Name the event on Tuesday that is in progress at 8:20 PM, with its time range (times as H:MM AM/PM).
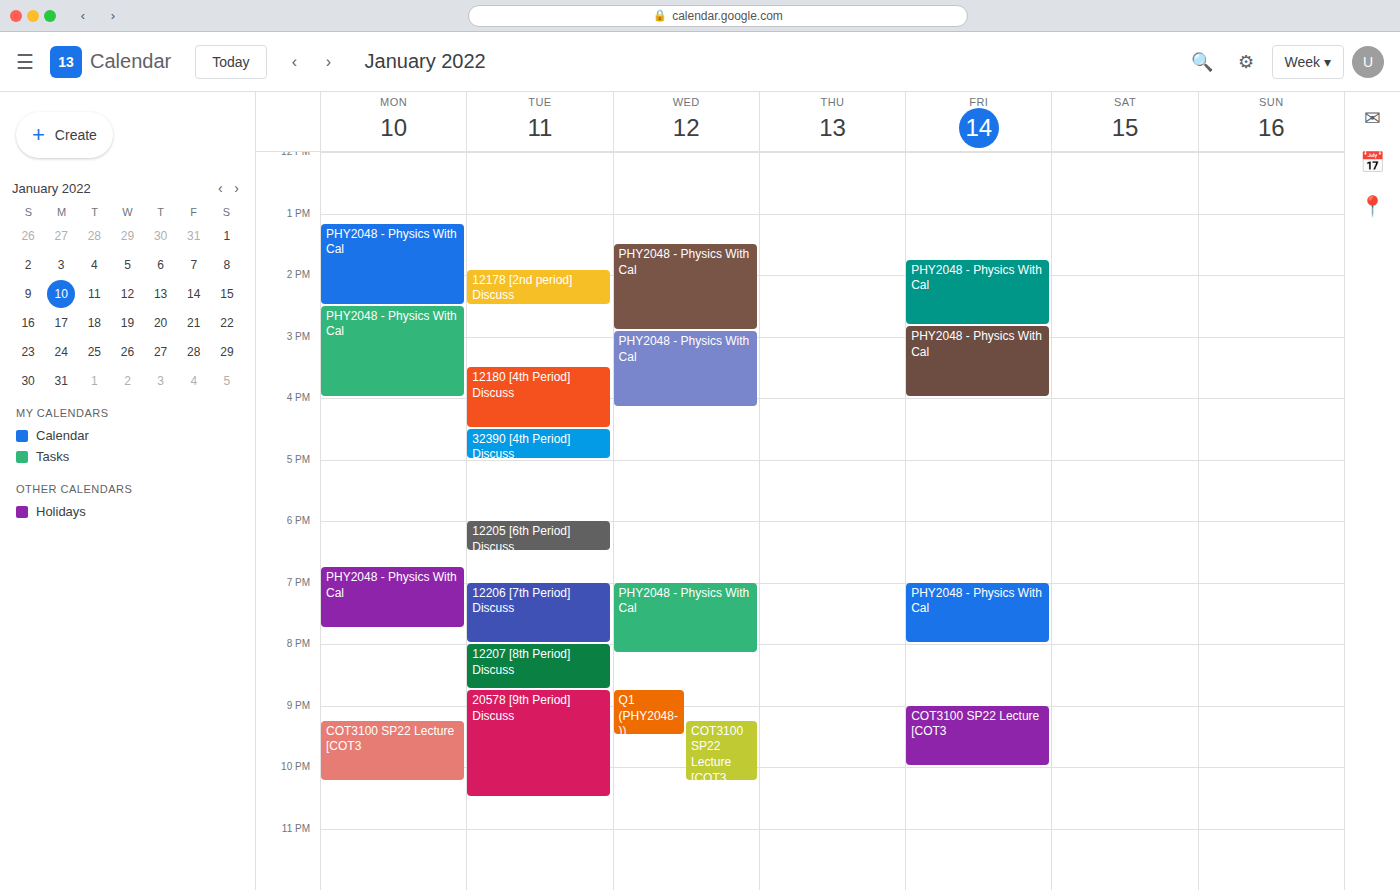
"12207 [8th Period] Discuss", 8:00 PM to 8:45 PM